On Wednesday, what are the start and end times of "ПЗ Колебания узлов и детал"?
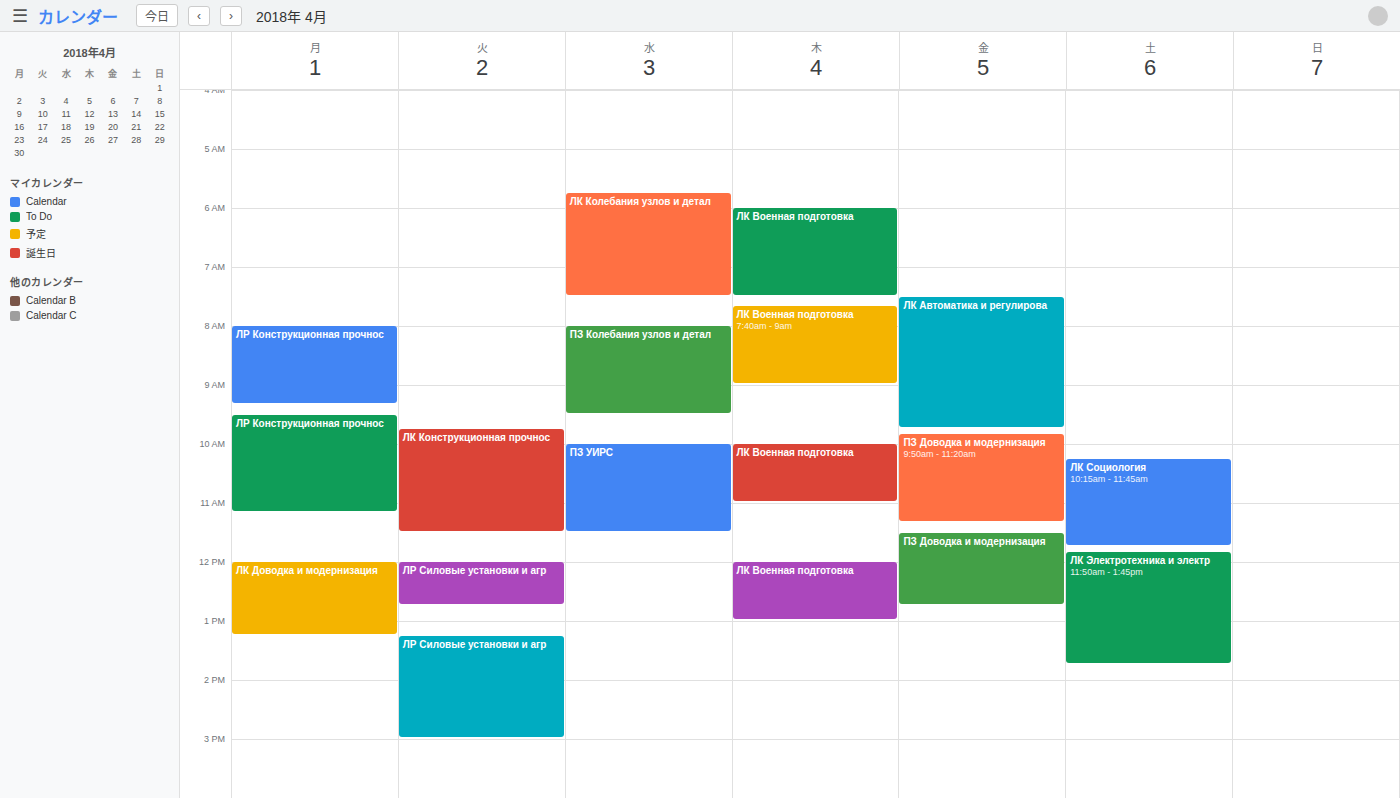
8:00 AM to 9:30 AM